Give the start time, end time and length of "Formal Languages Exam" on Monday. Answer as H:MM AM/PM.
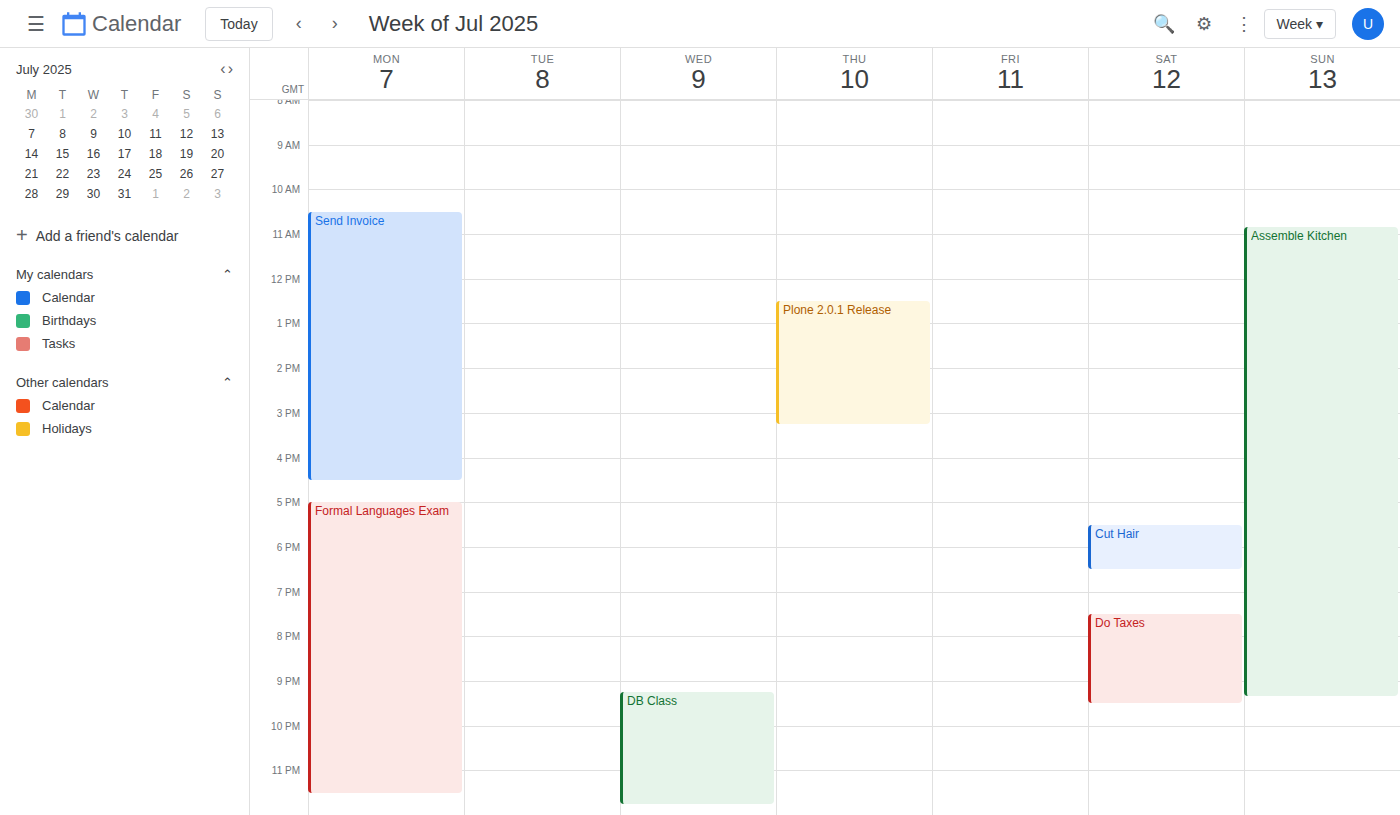
5:00 PM to 11:30 PM, 6 hours 30 minutes